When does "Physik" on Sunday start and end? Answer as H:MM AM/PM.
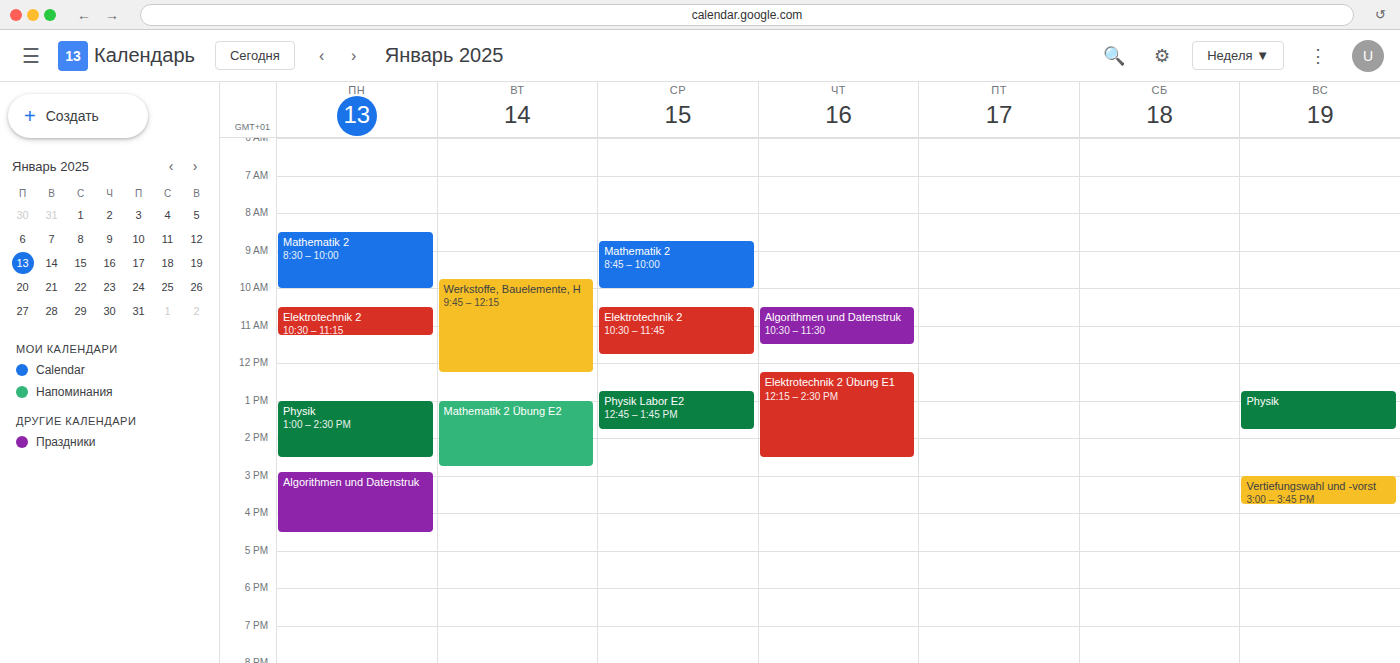
12:45 PM to 1:45 PM